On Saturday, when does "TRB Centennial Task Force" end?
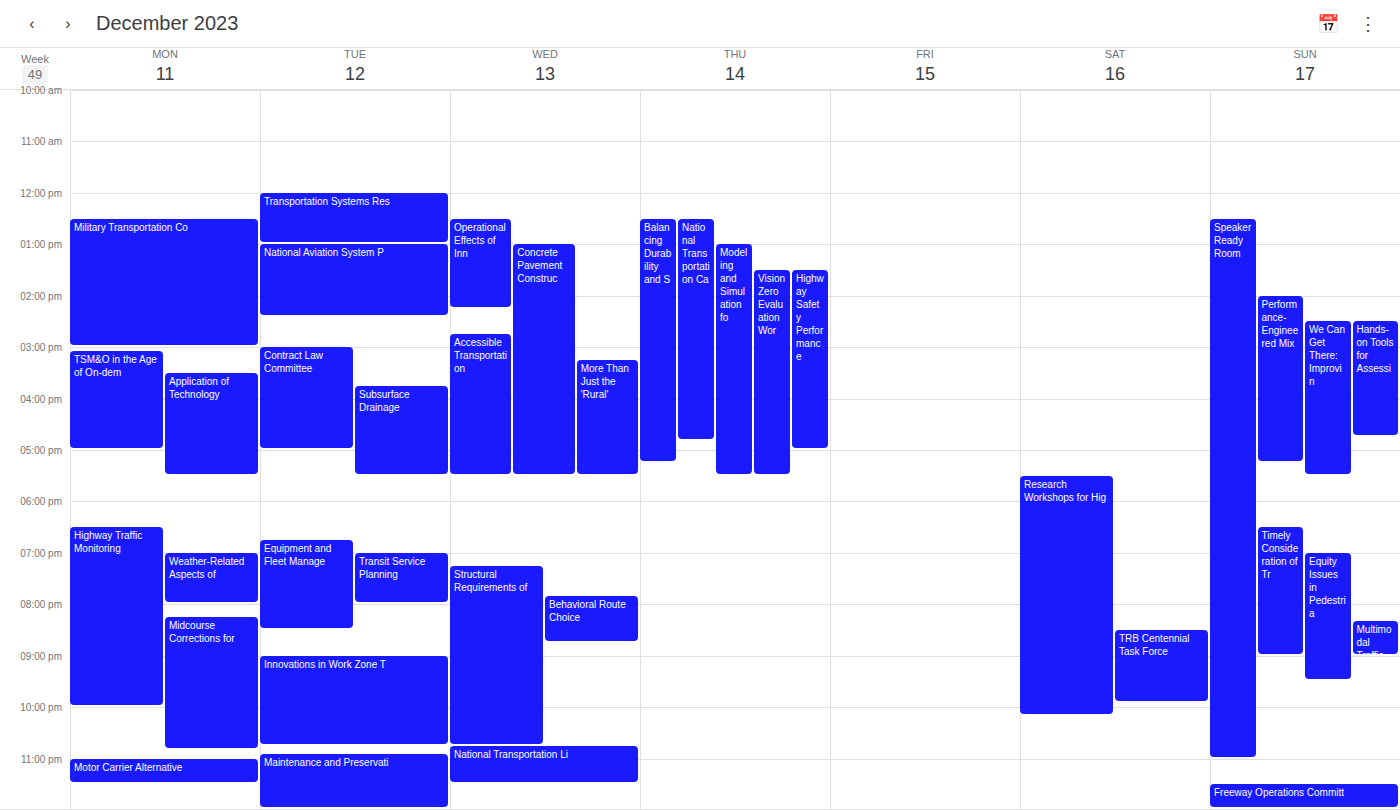
9:55 PM